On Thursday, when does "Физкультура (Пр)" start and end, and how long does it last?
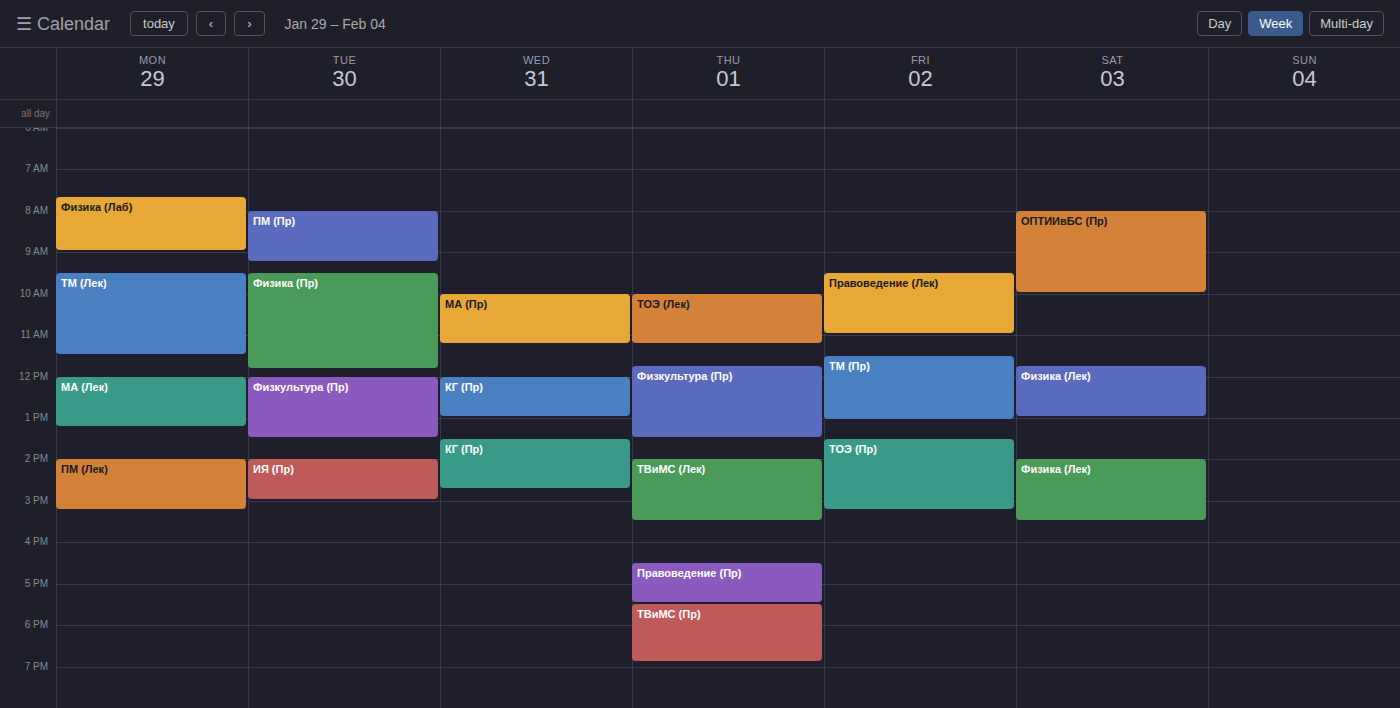
11:45 AM to 1:30 PM, 1 hour 45 minutes